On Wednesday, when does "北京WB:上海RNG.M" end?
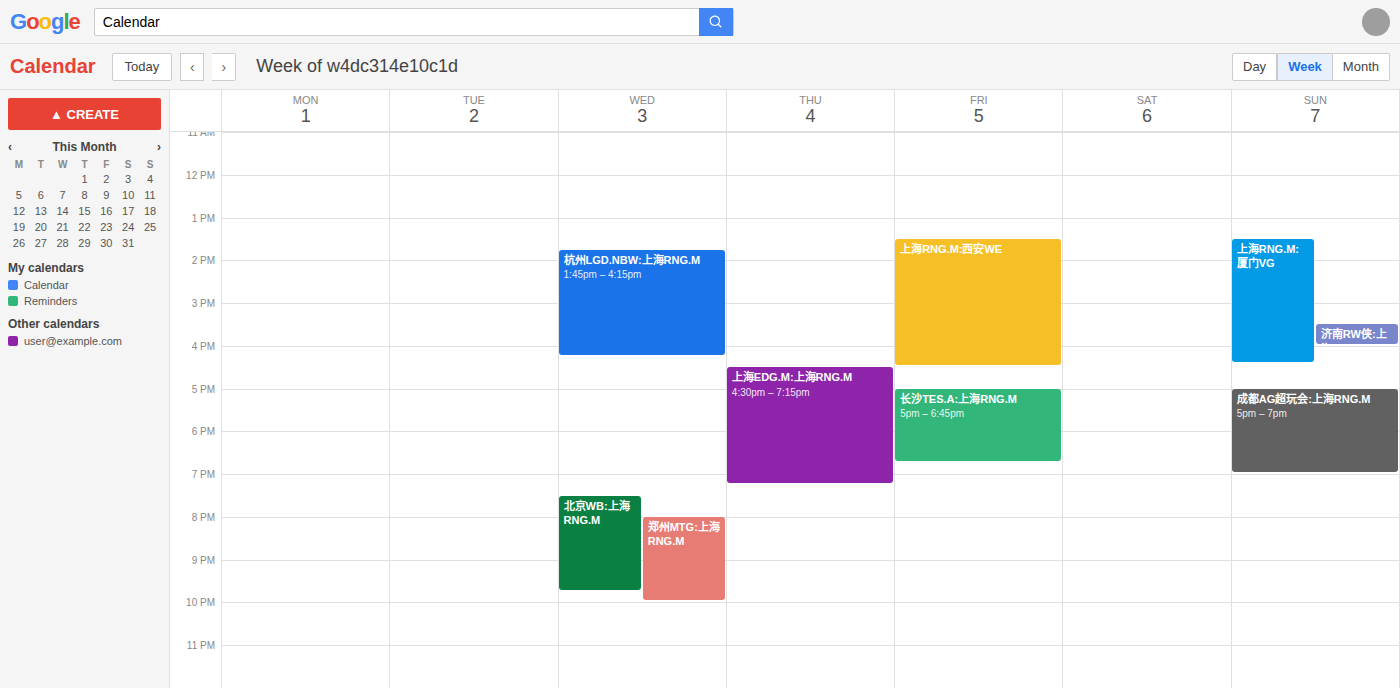
9:45 PM